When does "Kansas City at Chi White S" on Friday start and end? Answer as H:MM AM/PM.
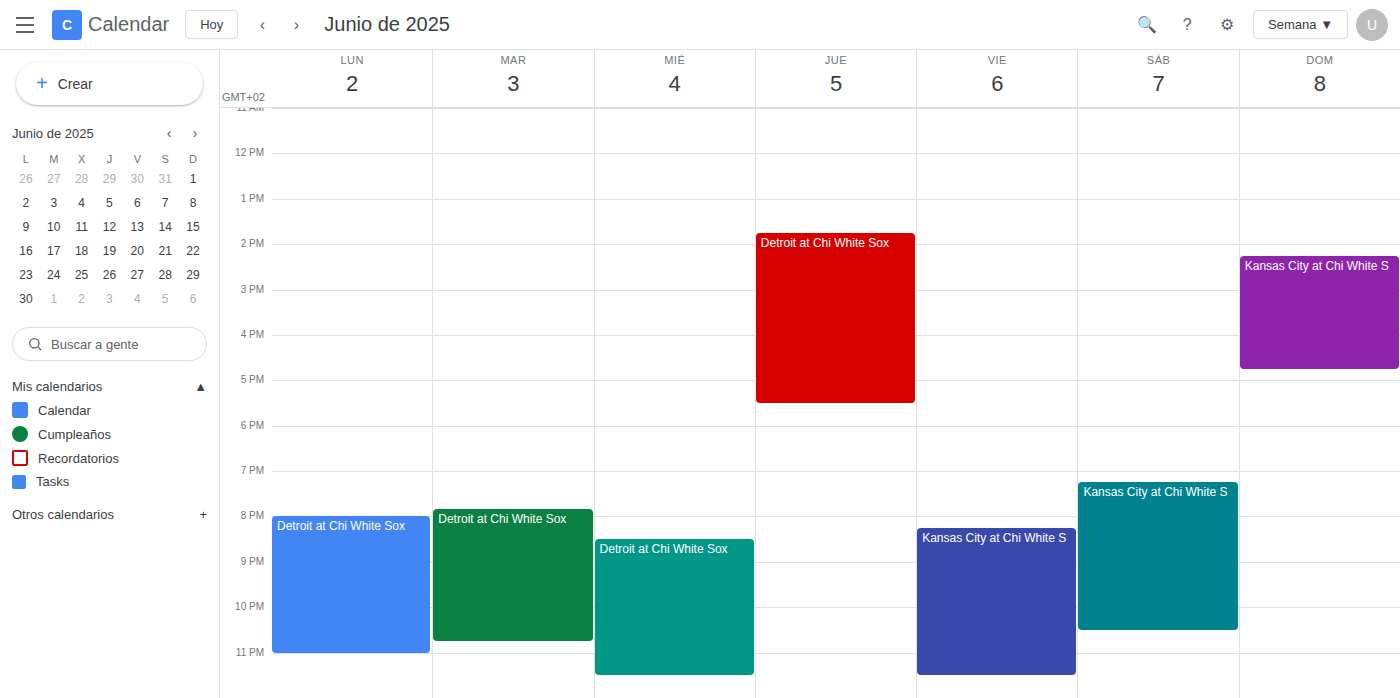
8:15 PM to 11:30 PM